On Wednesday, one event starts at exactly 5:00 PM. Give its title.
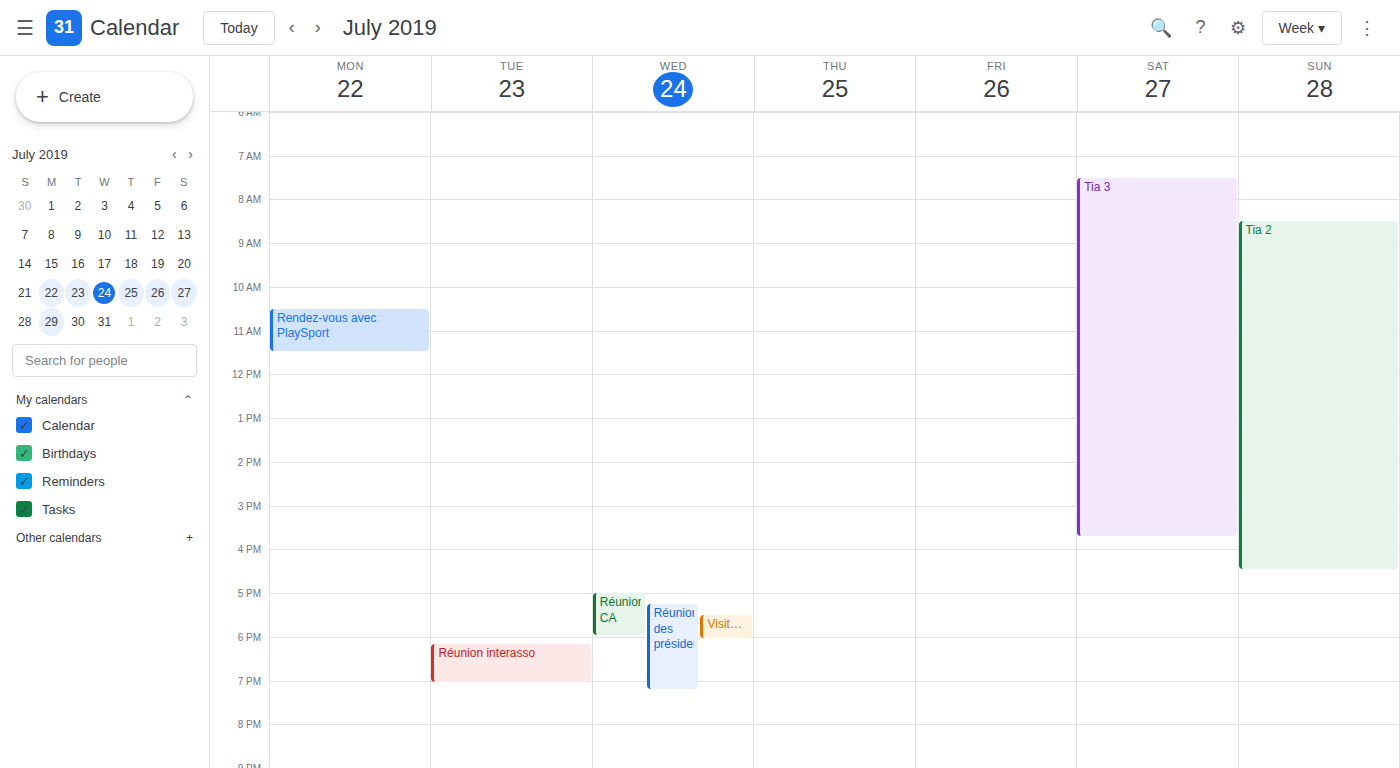
"Réunion CA"